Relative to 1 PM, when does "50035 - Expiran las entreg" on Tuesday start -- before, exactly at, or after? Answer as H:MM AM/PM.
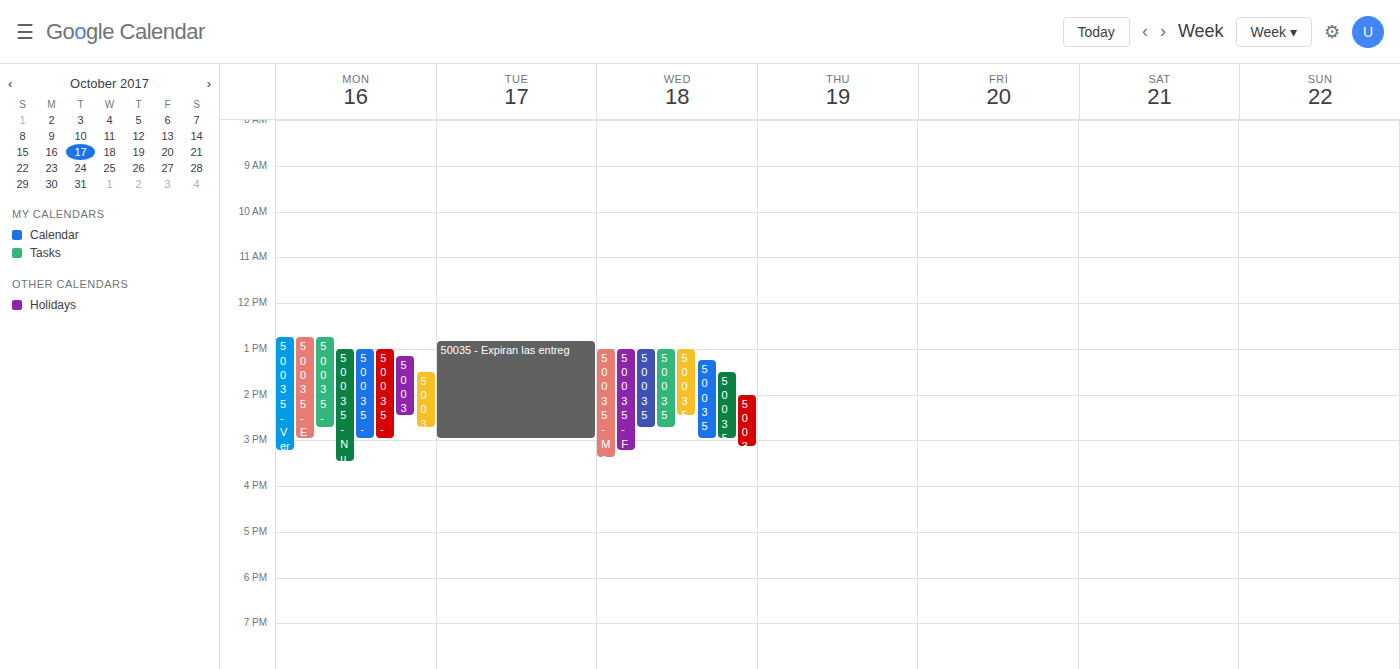
12:50 PM -- before 1 PM, 10 minutes above the 1 PM line.